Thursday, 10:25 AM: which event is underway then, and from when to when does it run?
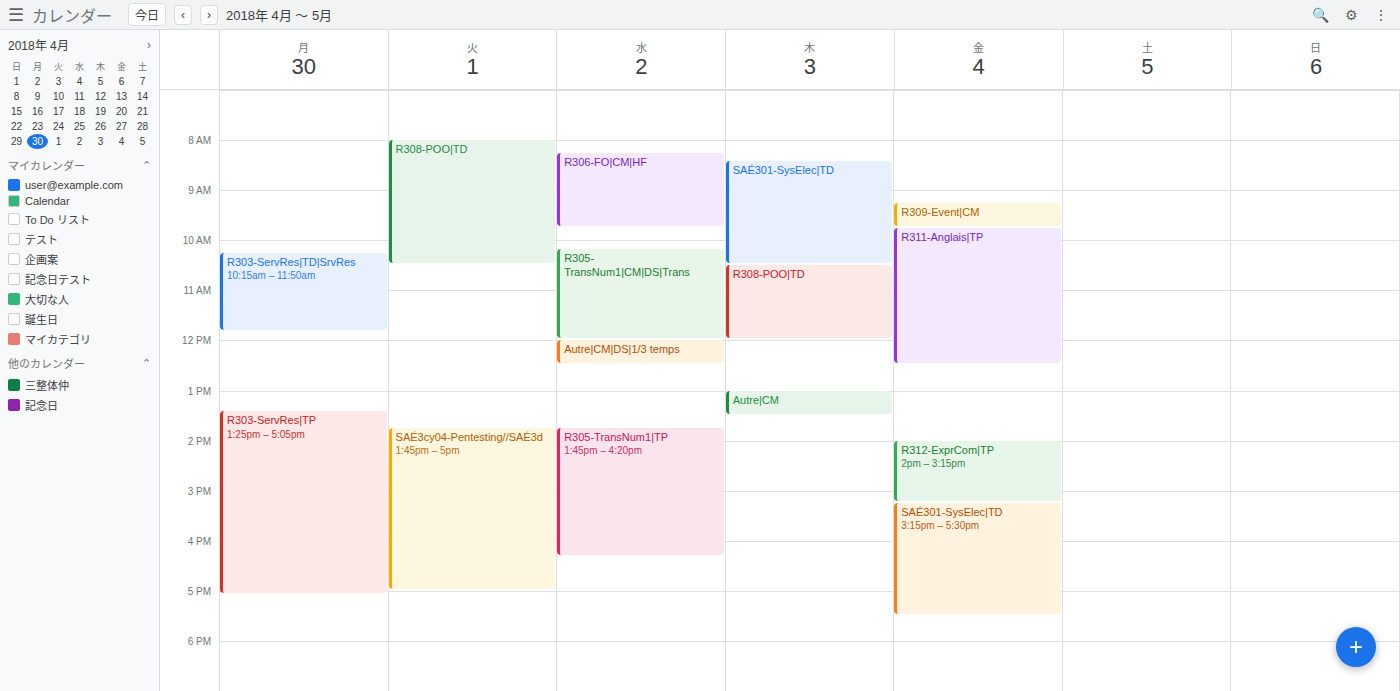
"SAÉ301-SysElec|TD", 8:25 AM to 10:30 AM